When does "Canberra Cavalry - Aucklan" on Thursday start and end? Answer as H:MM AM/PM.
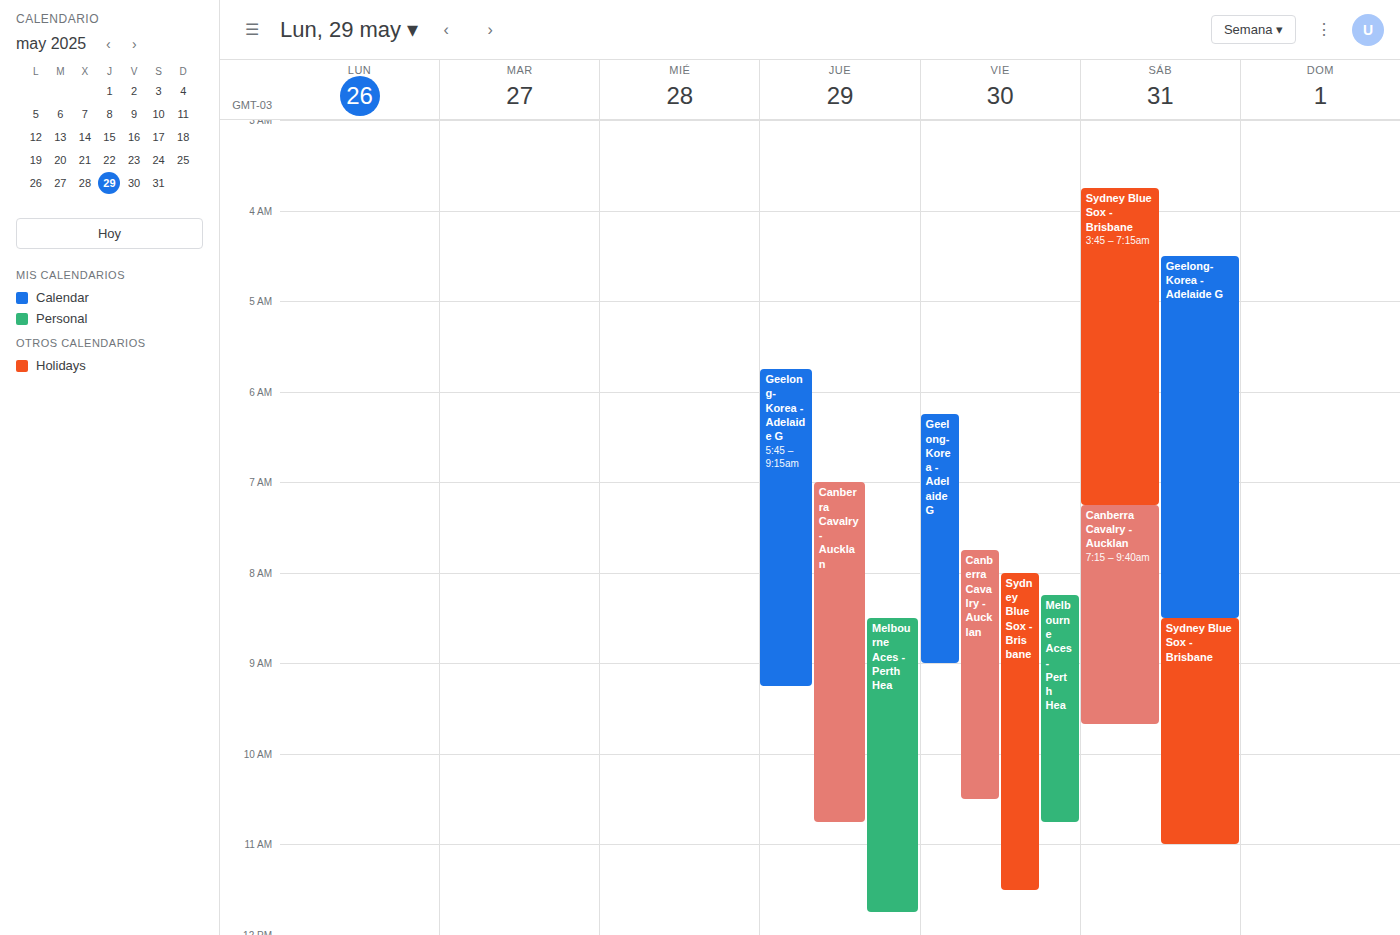
7:00 AM to 10:45 AM